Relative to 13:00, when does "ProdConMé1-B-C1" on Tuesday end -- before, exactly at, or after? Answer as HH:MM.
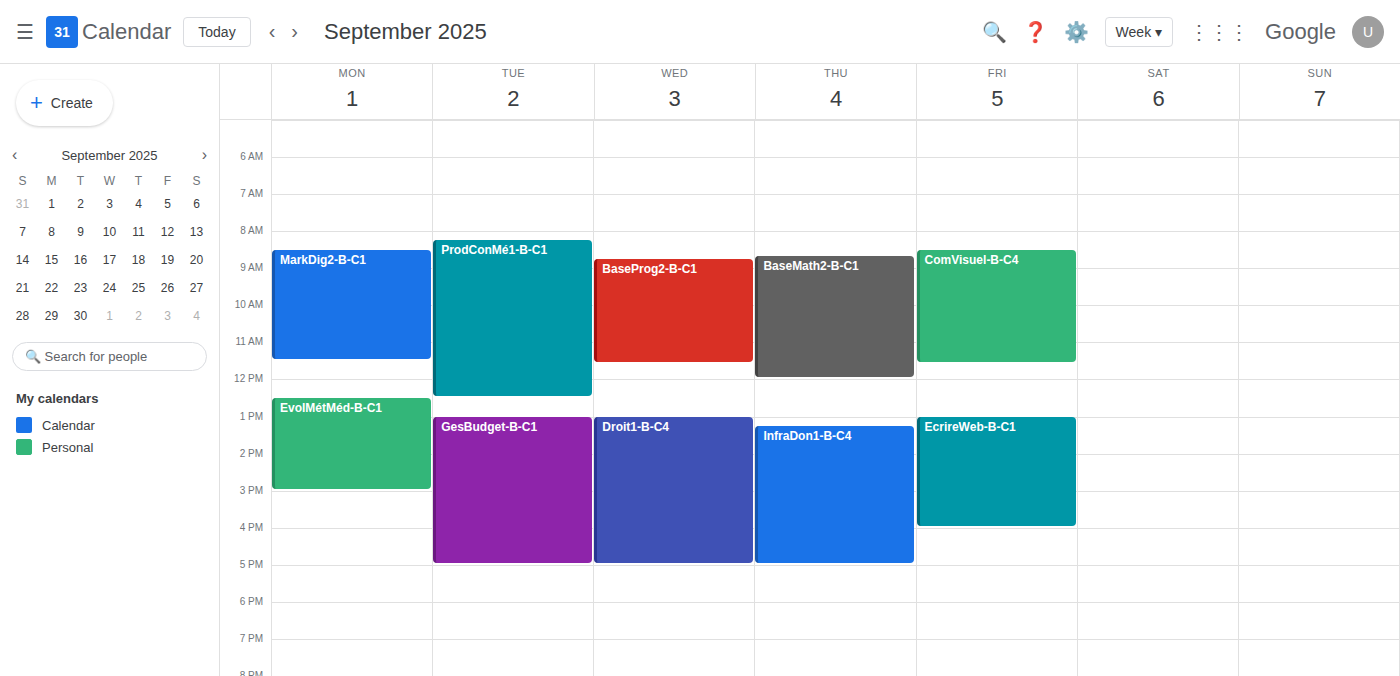
12:30 -- before 13:00, 30 minutes above the 13:00 line.